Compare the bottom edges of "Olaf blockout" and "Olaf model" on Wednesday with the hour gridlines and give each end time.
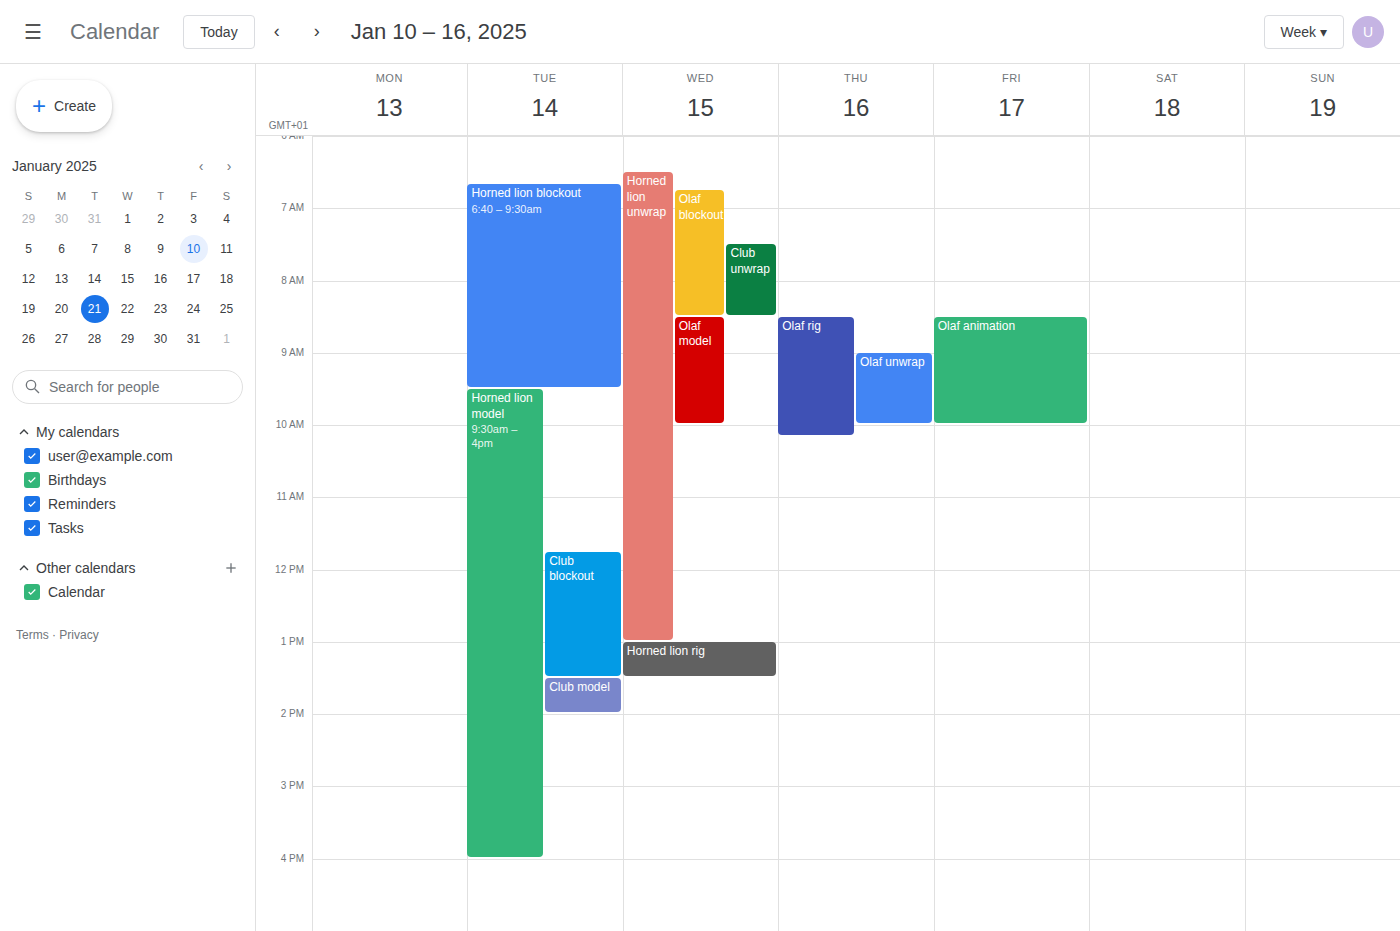
"Olaf blockout": 8:30 AM, halfway between the 8 AM and 9 AM lines. "Olaf model": 10:00 AM, exactly on the 10 AM line.